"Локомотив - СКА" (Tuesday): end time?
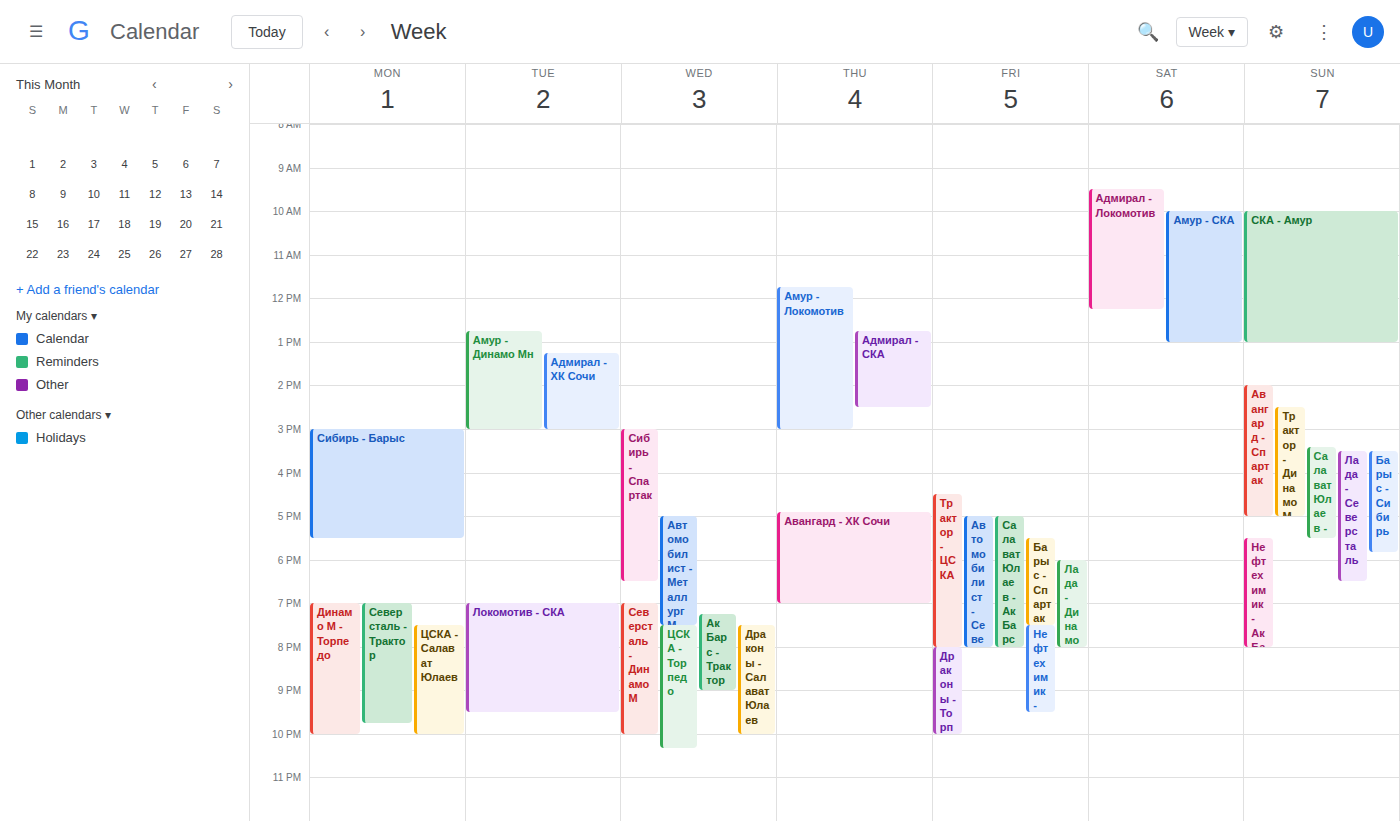
9:30 PM